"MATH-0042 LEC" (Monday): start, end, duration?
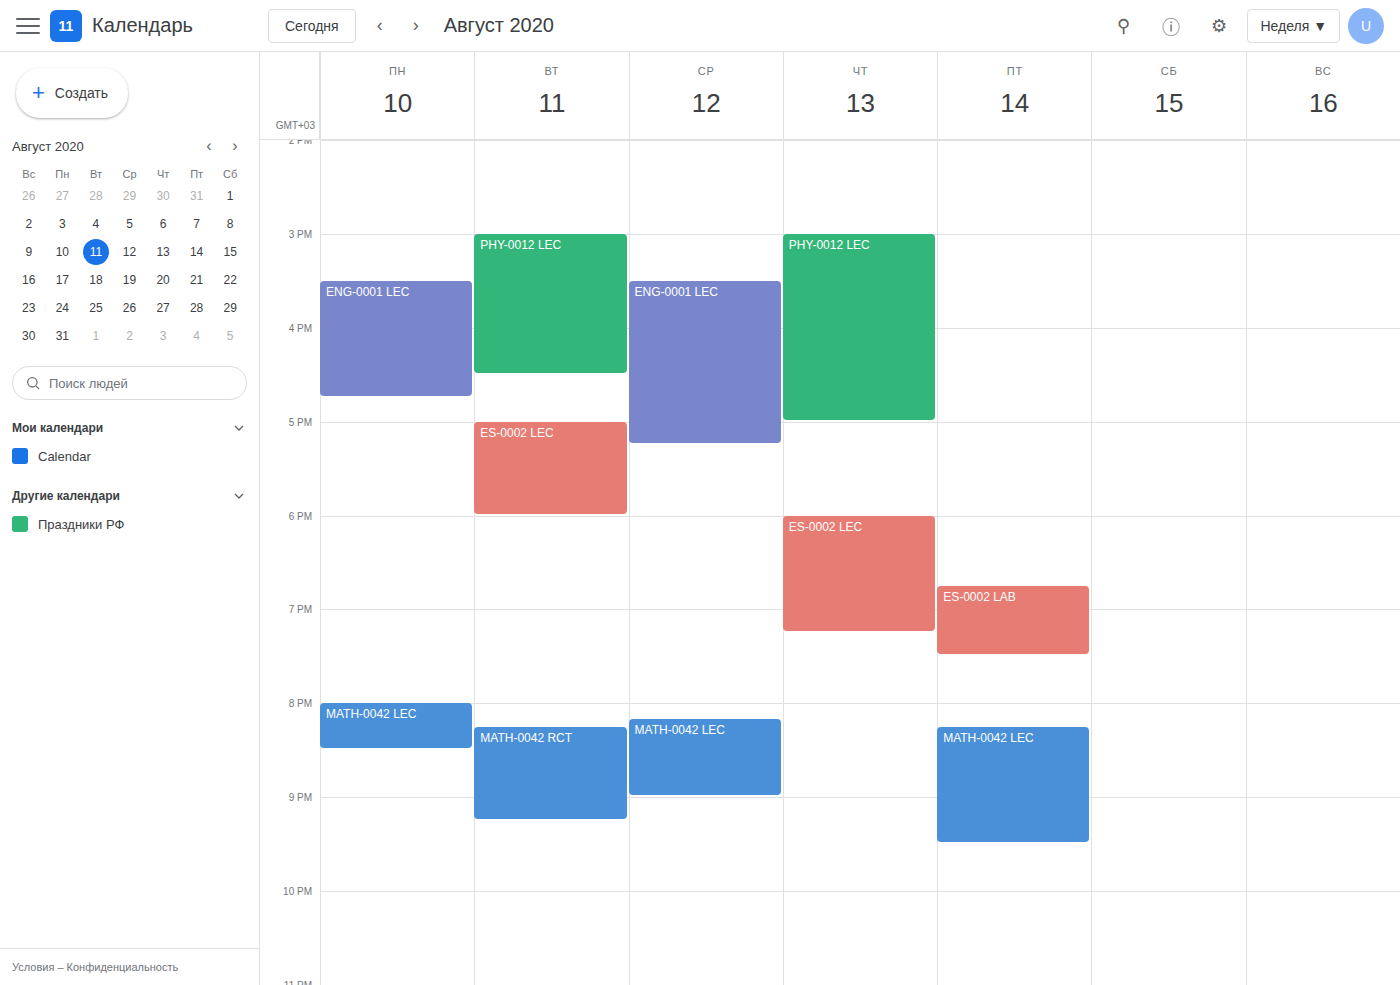
8:00 PM to 8:30 PM, 30 minutes